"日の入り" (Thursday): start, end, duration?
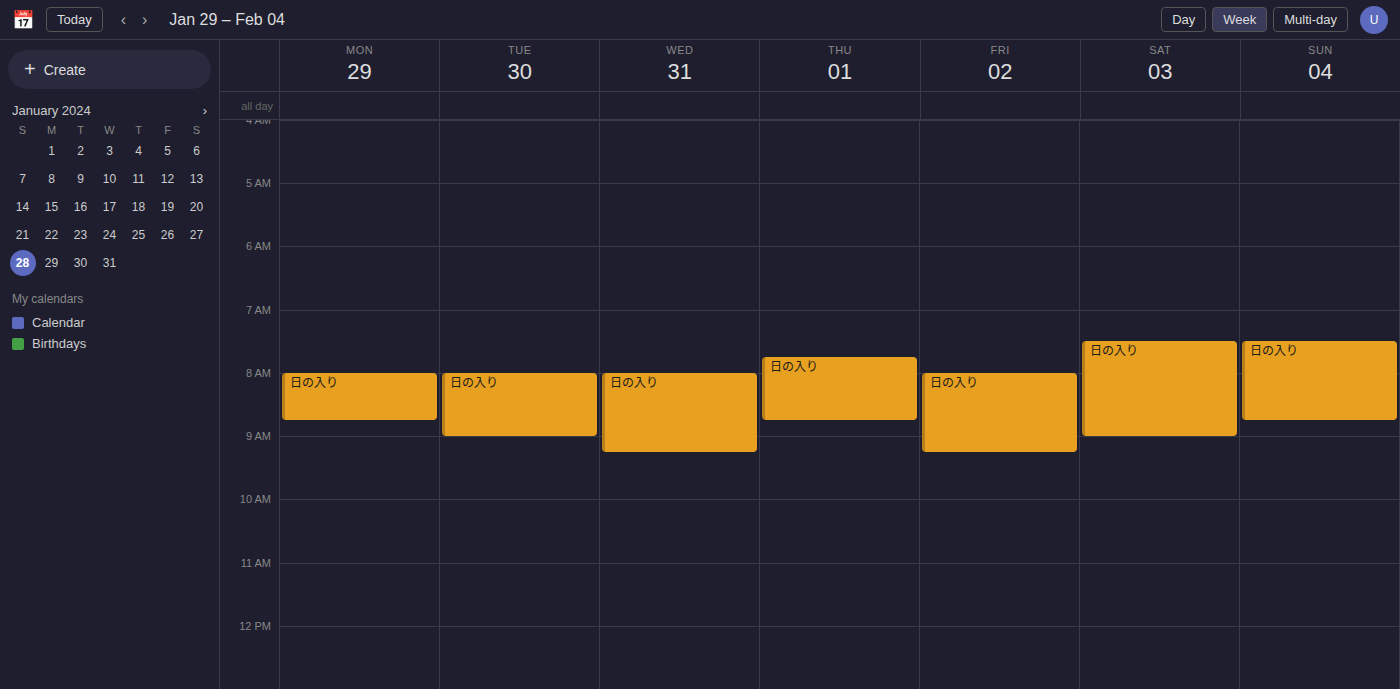
7:45 AM to 8:45 AM, 1 hour